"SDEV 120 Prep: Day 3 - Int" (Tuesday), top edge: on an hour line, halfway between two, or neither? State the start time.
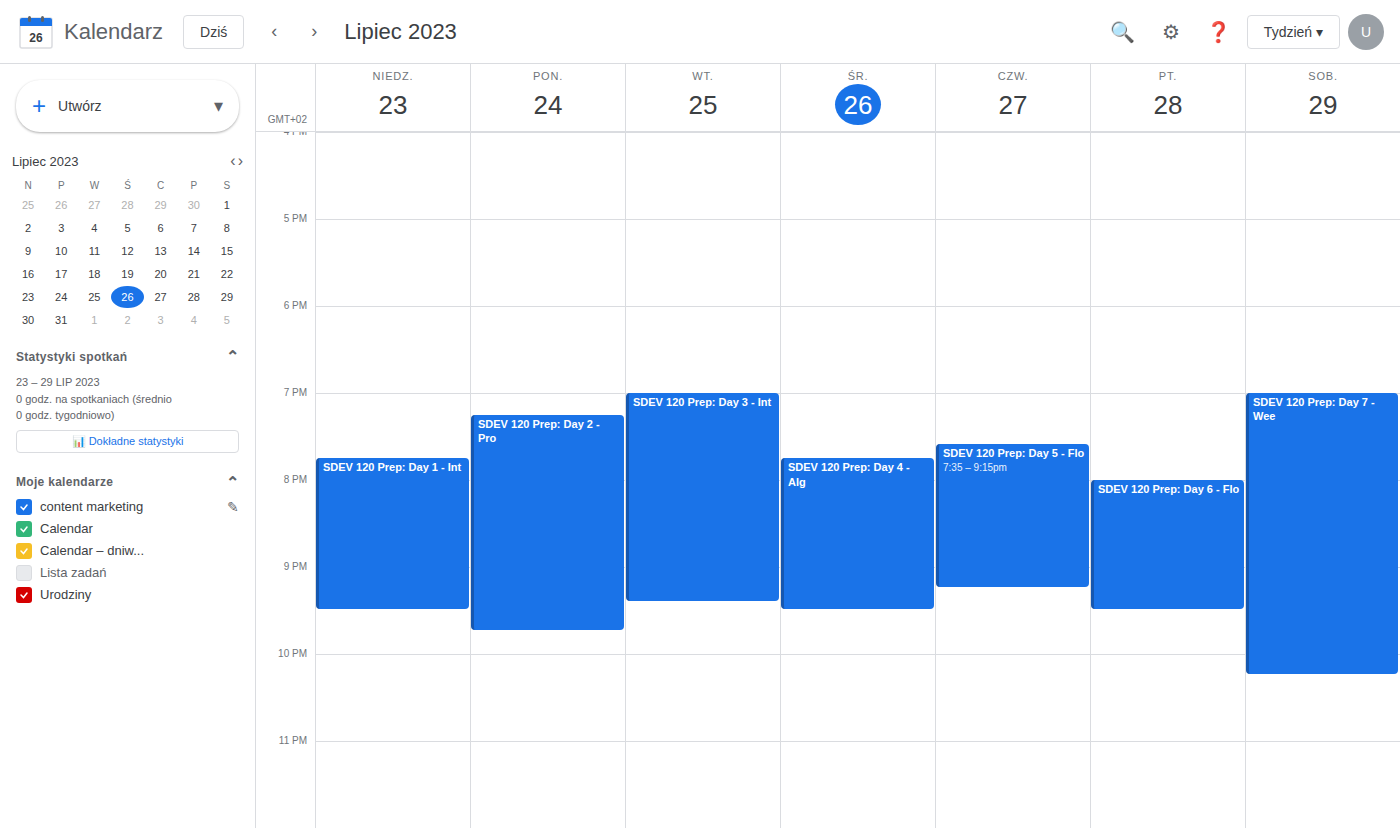
7:00 PM -- exactly on the 7 PM line.